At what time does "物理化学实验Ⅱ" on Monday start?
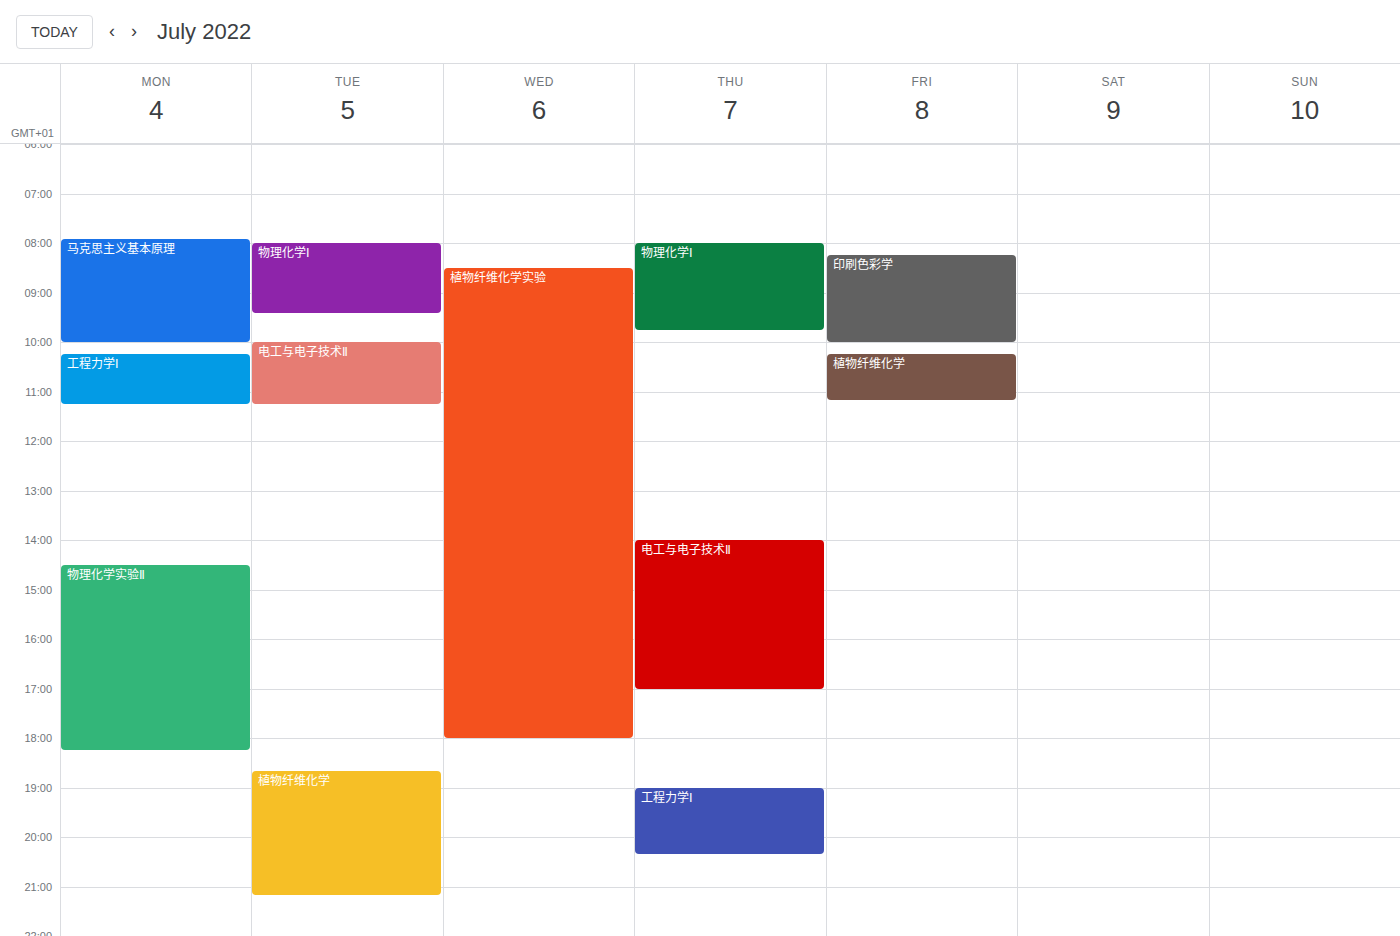
14:30